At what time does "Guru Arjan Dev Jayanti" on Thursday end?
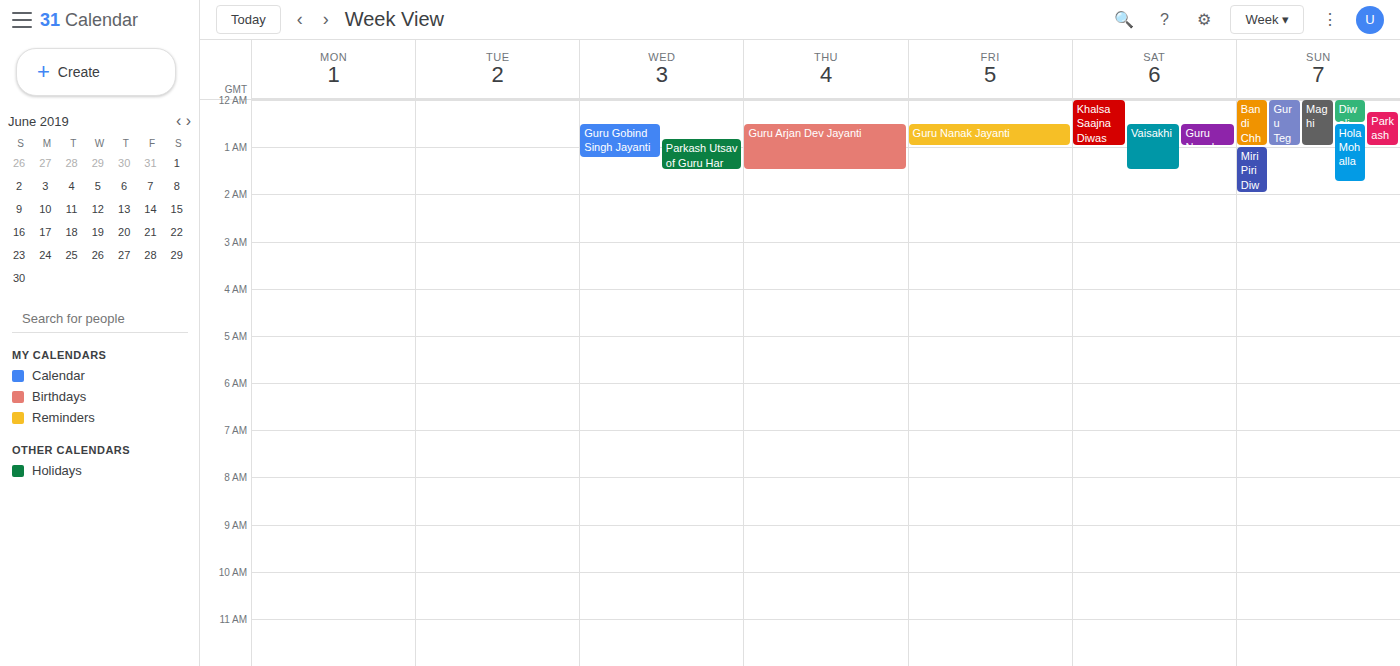
1:30 AM